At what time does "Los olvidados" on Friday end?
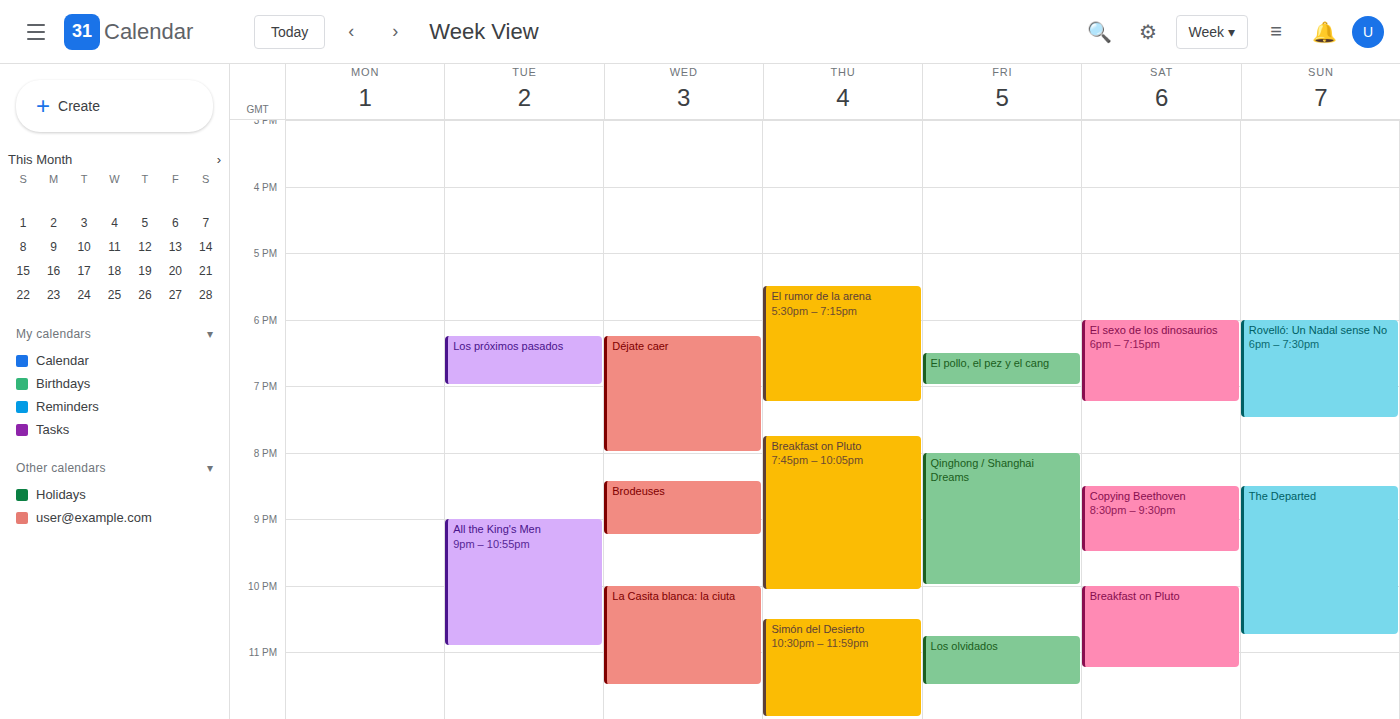
11:30 PM